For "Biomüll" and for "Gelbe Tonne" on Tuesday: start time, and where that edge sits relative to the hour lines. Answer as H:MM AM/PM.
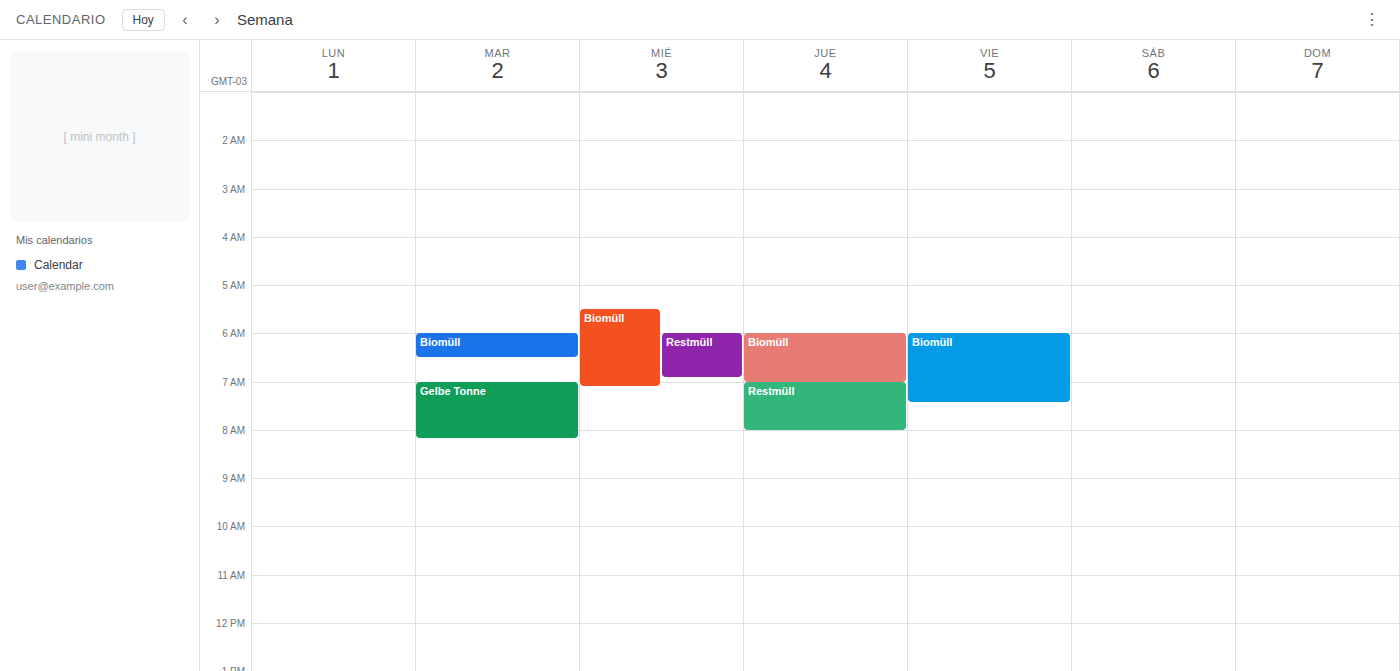
"Biomüll": 6:00 AM, exactly on the 6 AM line. "Gelbe Tonne": 7:00 AM, exactly on the 7 AM line.